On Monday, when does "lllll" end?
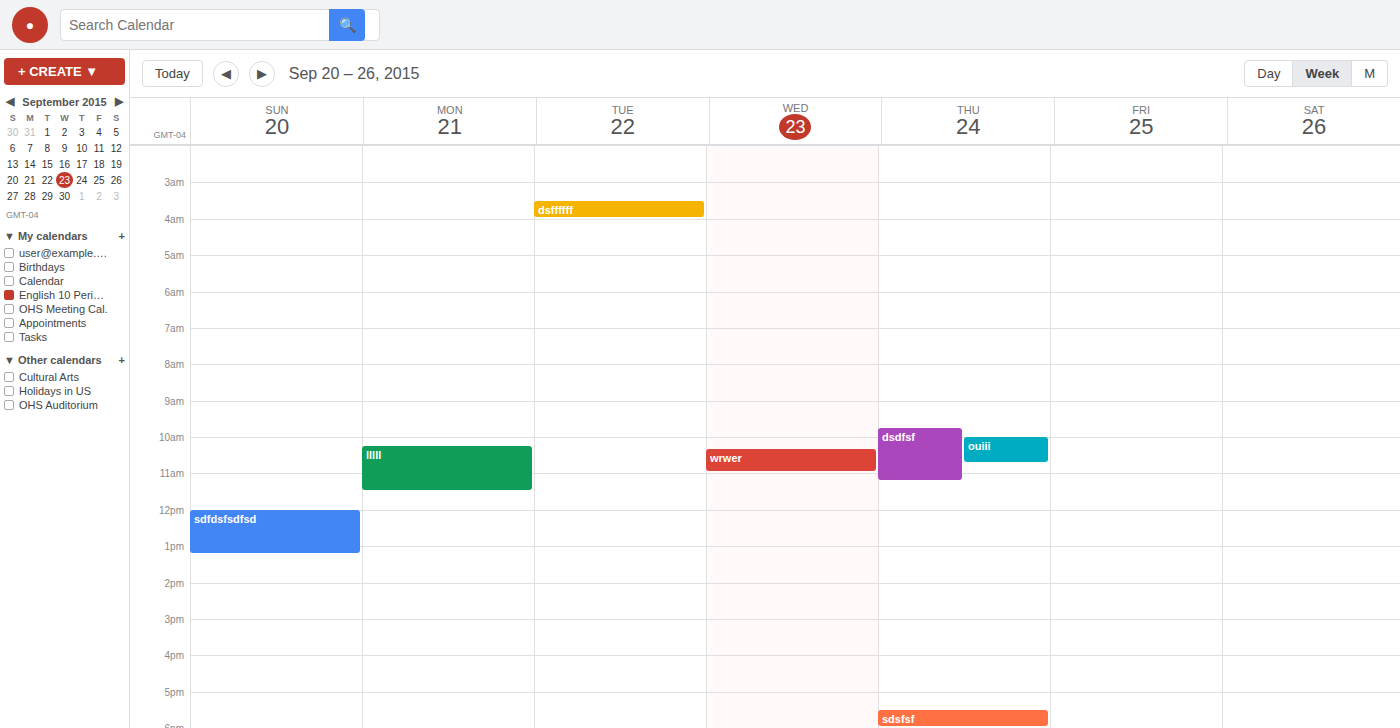
11:30 AM